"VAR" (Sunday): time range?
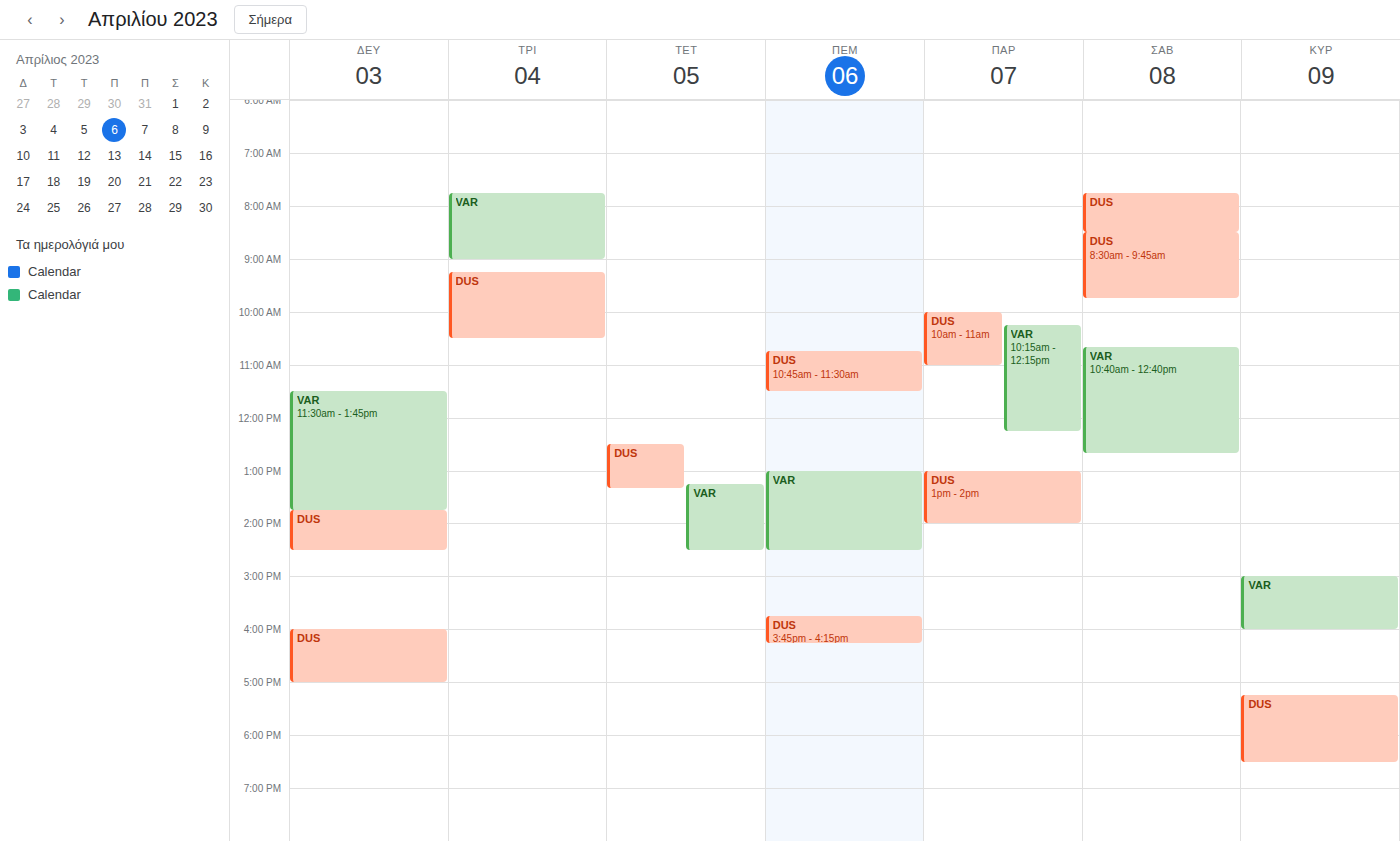
15:00 to 16:00